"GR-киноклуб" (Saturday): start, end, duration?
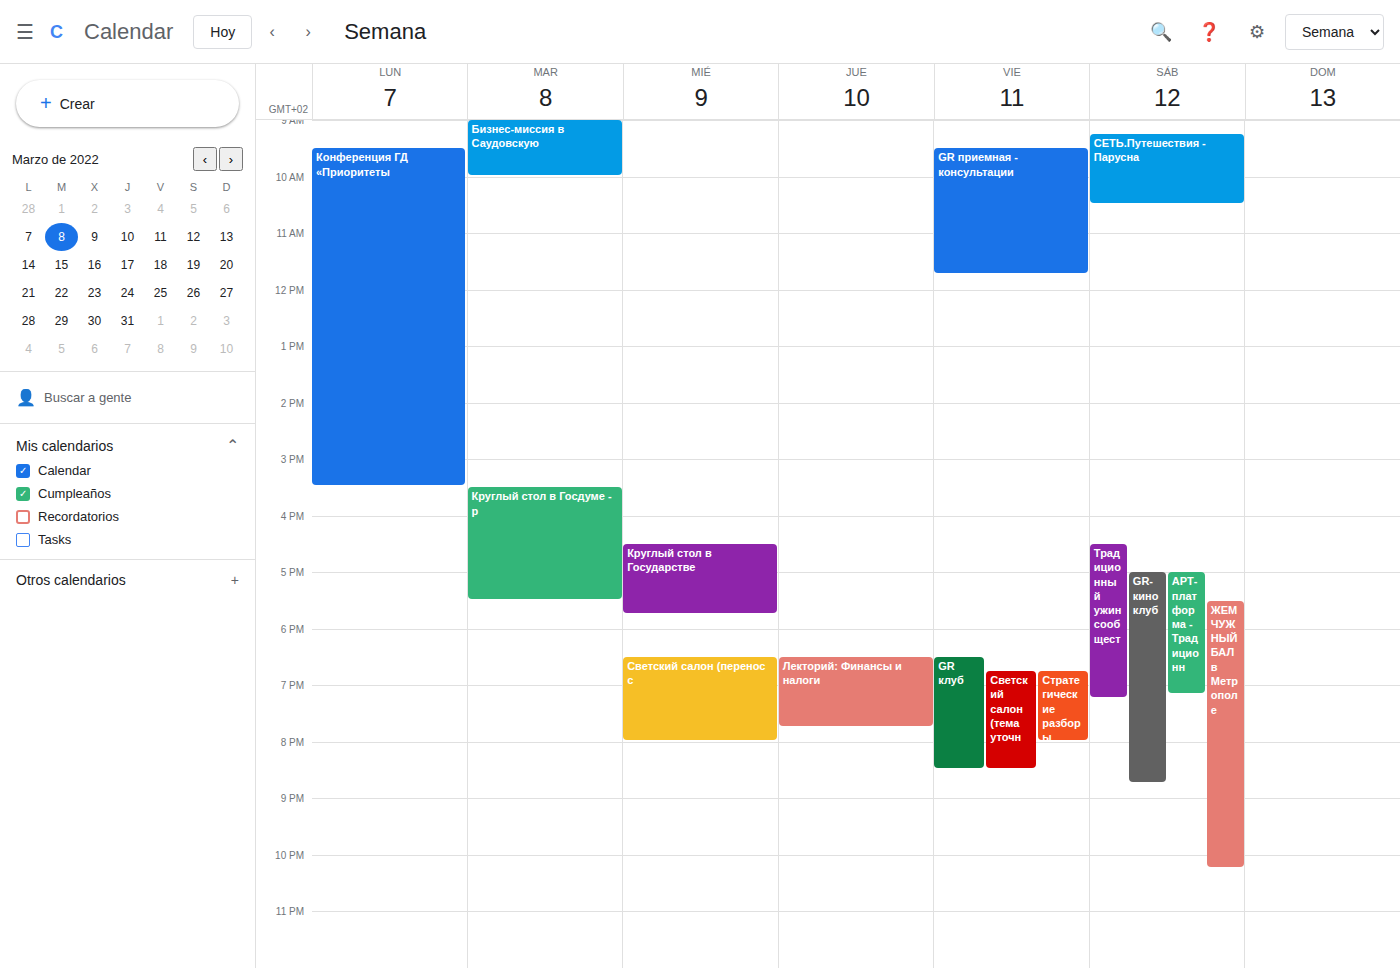
5:00 PM to 8:45 PM, 3 hours 45 minutes